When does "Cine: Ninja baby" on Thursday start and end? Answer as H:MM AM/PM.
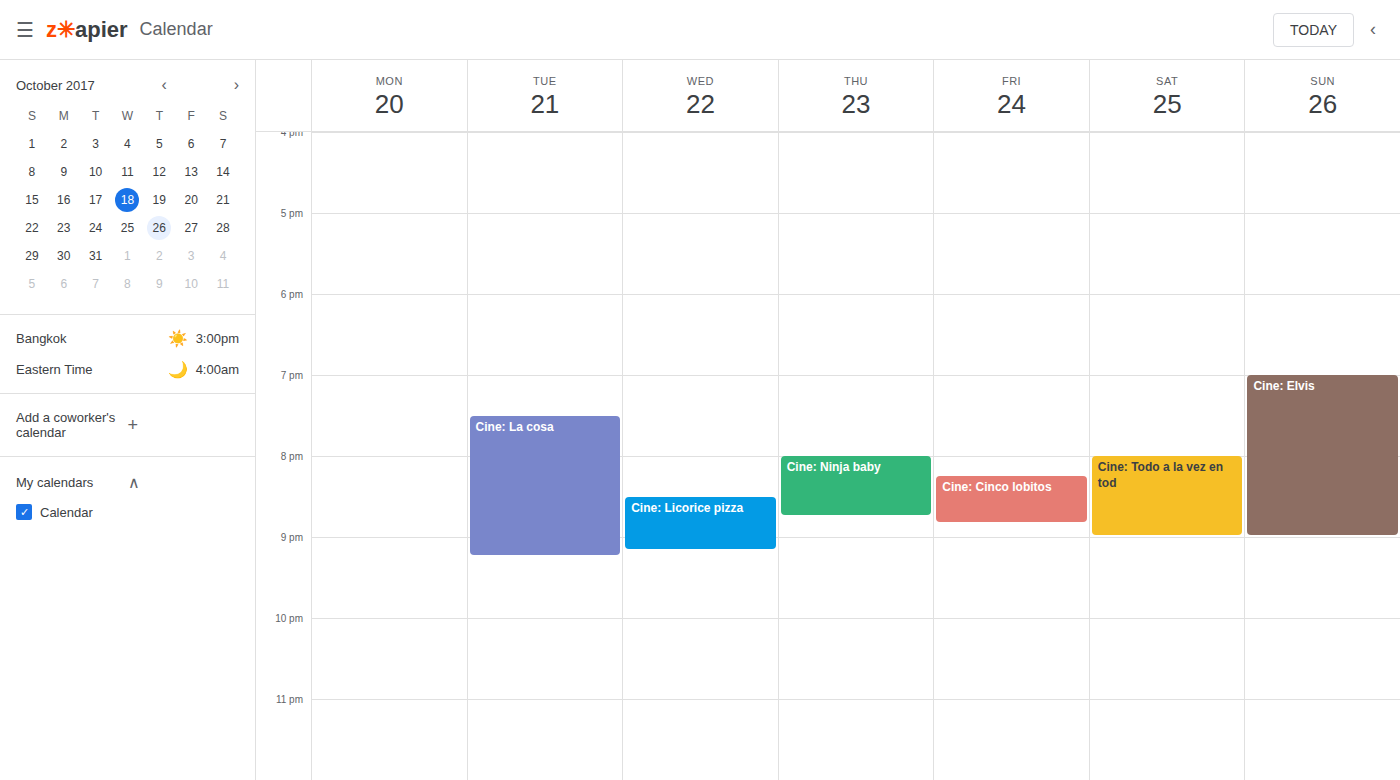
8:00 PM to 8:45 PM